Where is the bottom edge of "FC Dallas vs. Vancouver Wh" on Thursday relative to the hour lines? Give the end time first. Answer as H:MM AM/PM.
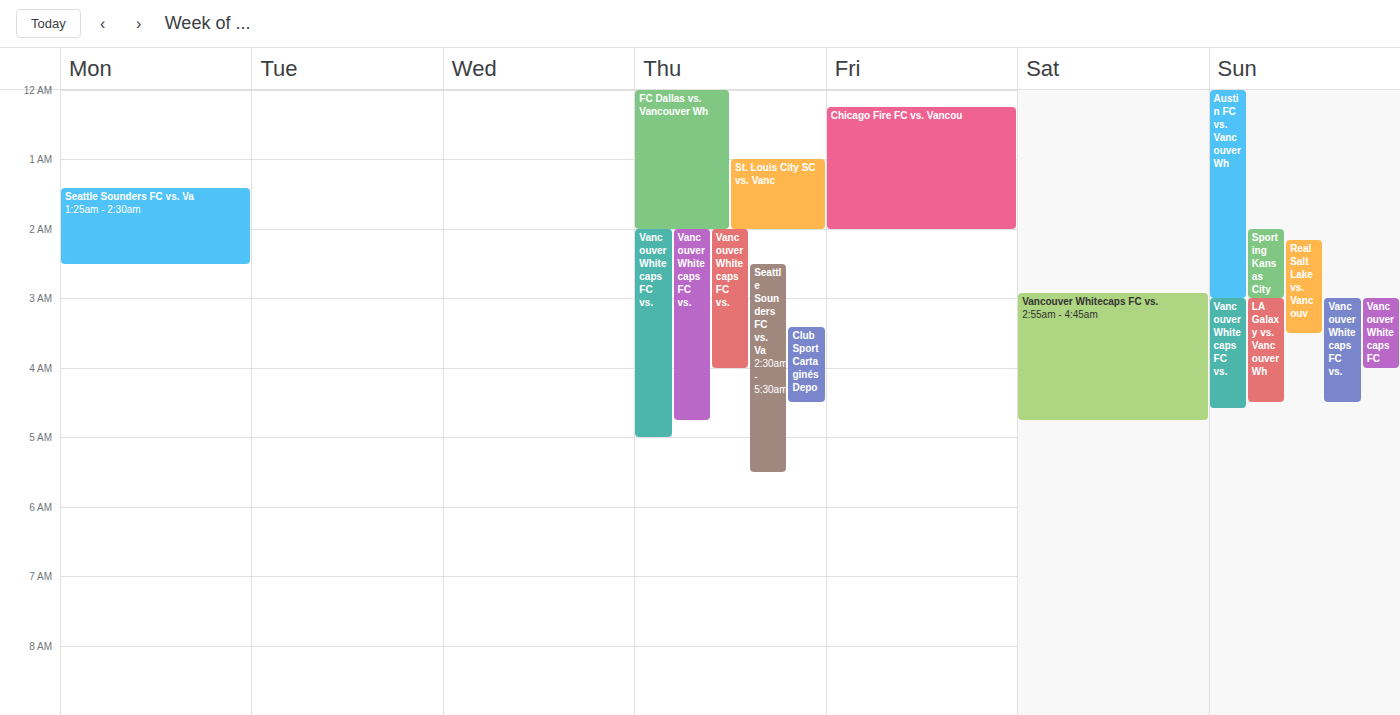
2:00 AM -- exactly on the 2 AM line.